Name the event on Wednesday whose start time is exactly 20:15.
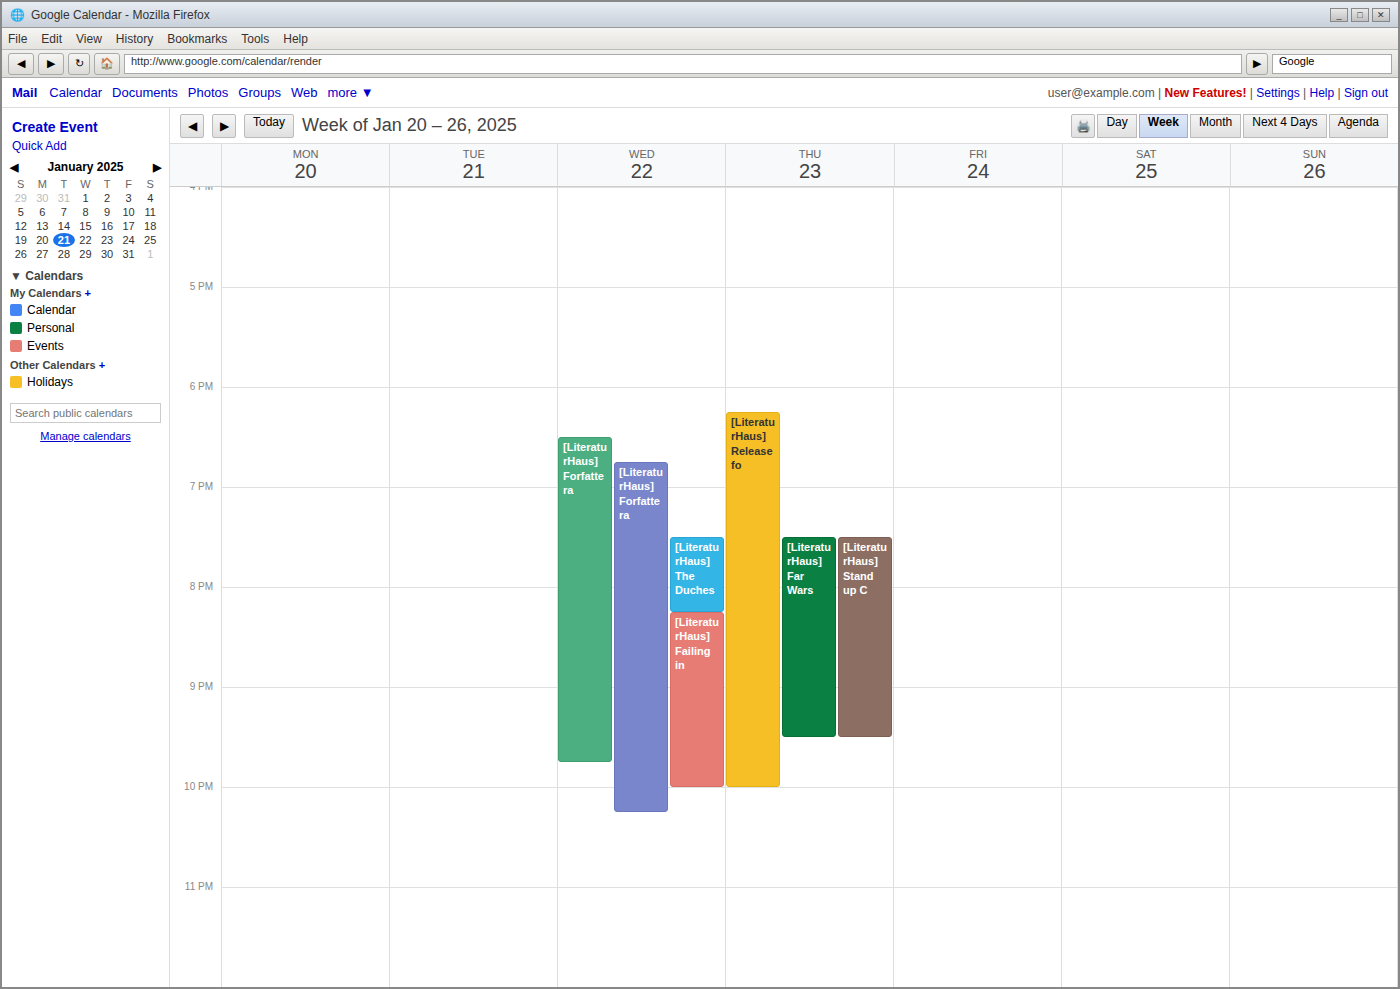
"[LiteraturHaus] Failing in"